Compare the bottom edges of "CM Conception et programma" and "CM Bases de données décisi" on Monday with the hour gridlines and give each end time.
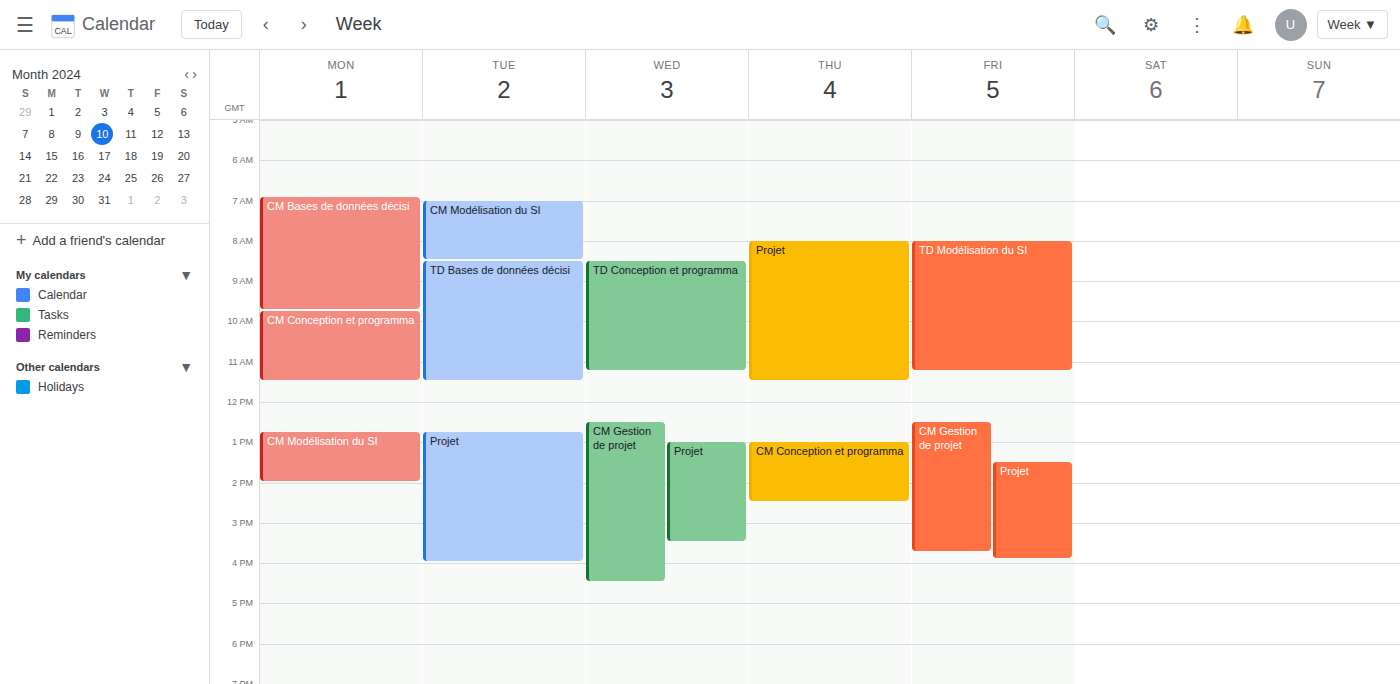
"CM Conception et programma": 11:30 AM, halfway between the 11 AM and 12 PM lines. "CM Bases de données décisi": 9:45 AM, neither: three quarters of the way from the 9 AM line to the 10 AM line.